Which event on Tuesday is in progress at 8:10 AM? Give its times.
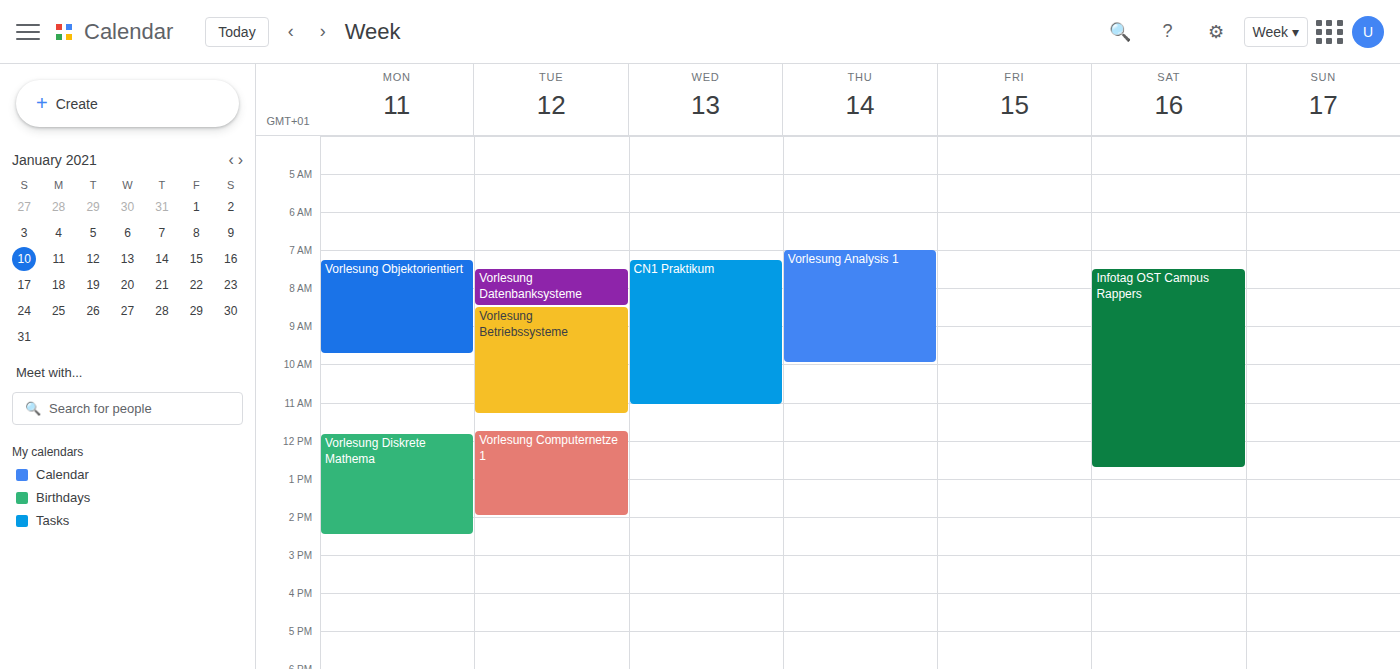
"Vorlesung Datenbanksysteme", 7:30 AM to 8:30 AM